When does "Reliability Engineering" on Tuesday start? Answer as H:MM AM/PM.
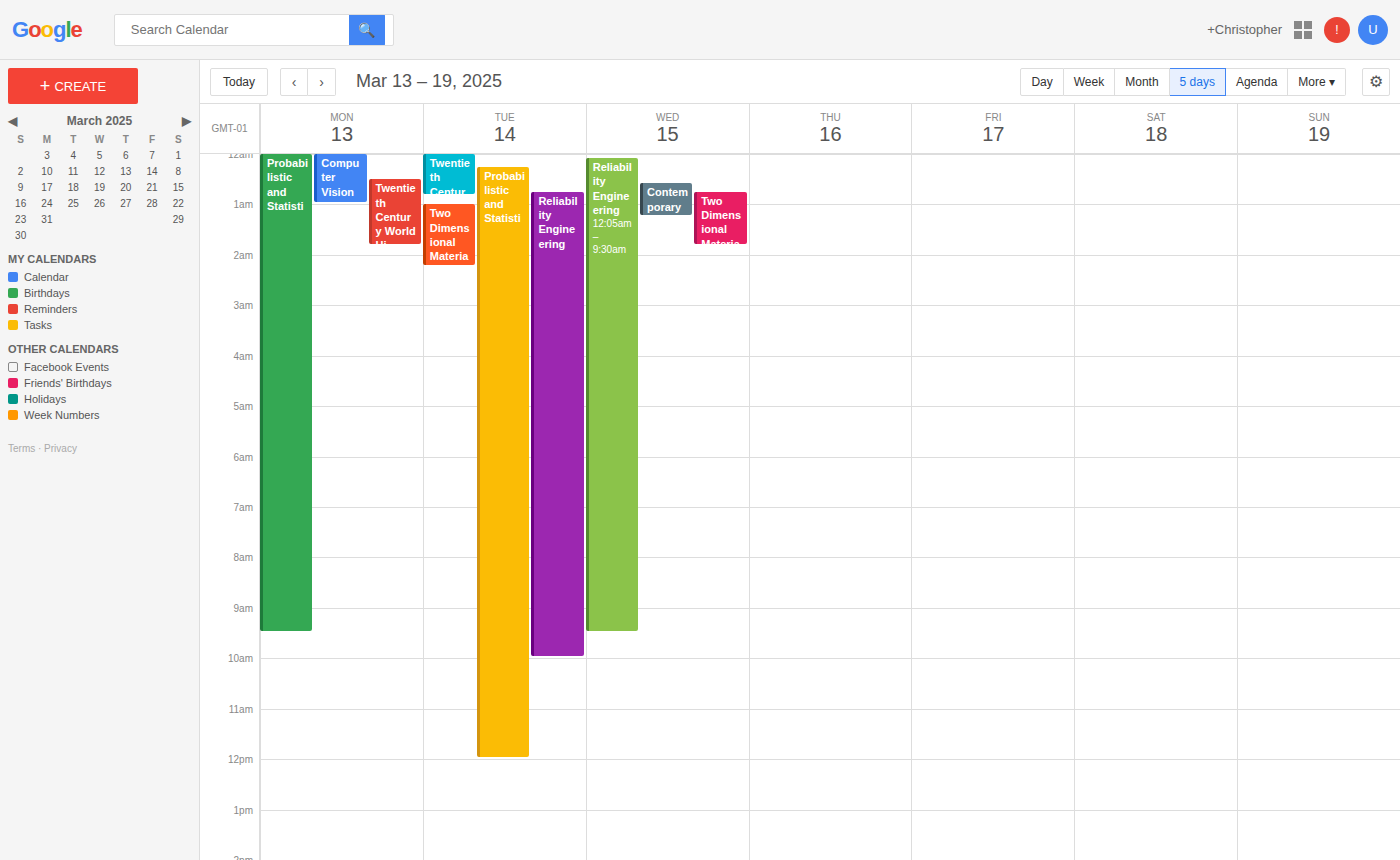
12:45 AM